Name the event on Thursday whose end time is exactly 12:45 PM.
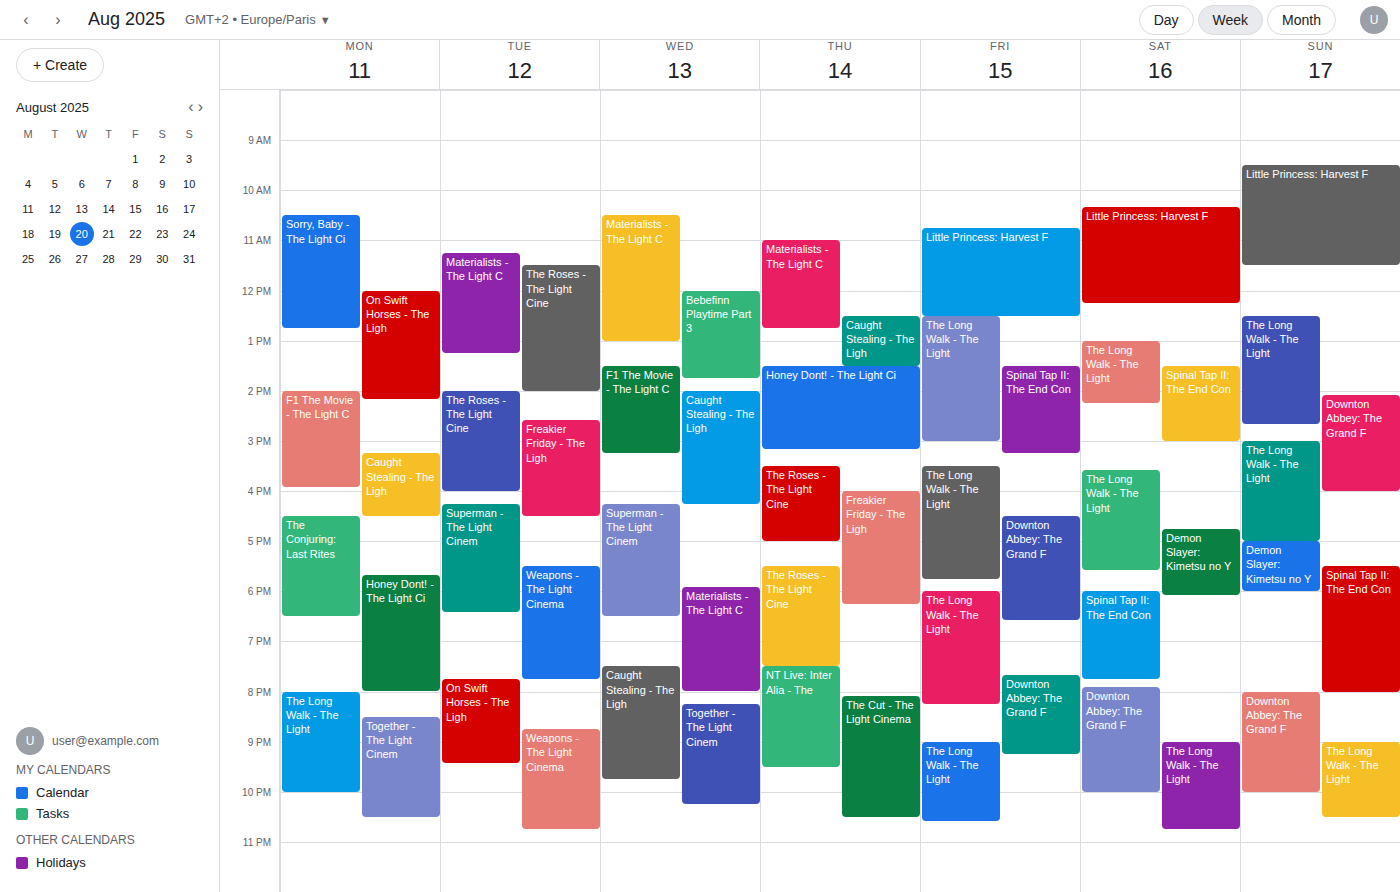
"Materialists - The Light C"